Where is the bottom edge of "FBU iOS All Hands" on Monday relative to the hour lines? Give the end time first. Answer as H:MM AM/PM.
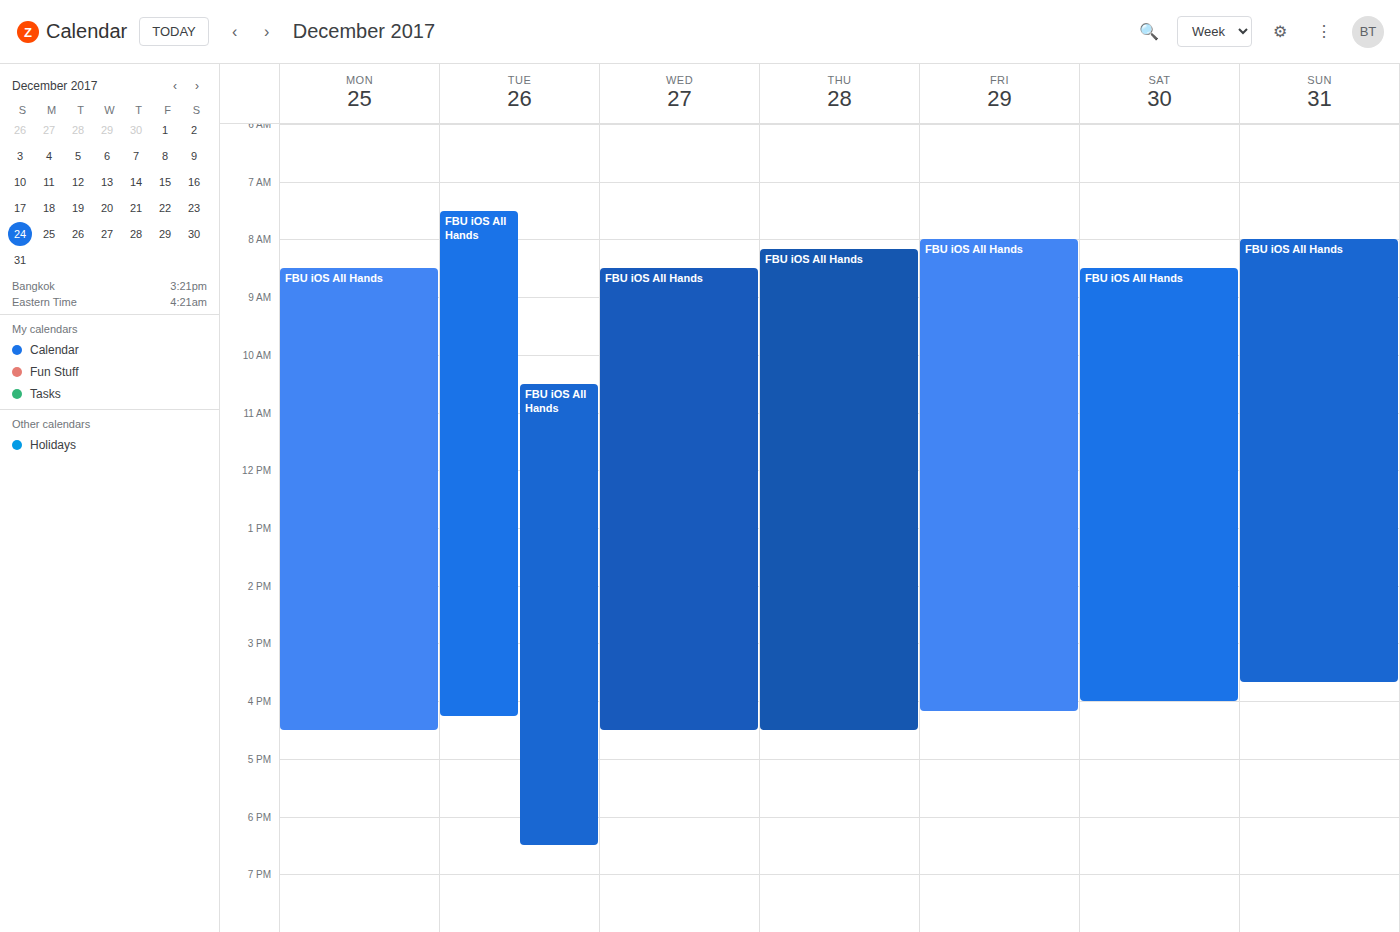
4:30 PM -- halfway between the 4 PM and 5 PM lines.